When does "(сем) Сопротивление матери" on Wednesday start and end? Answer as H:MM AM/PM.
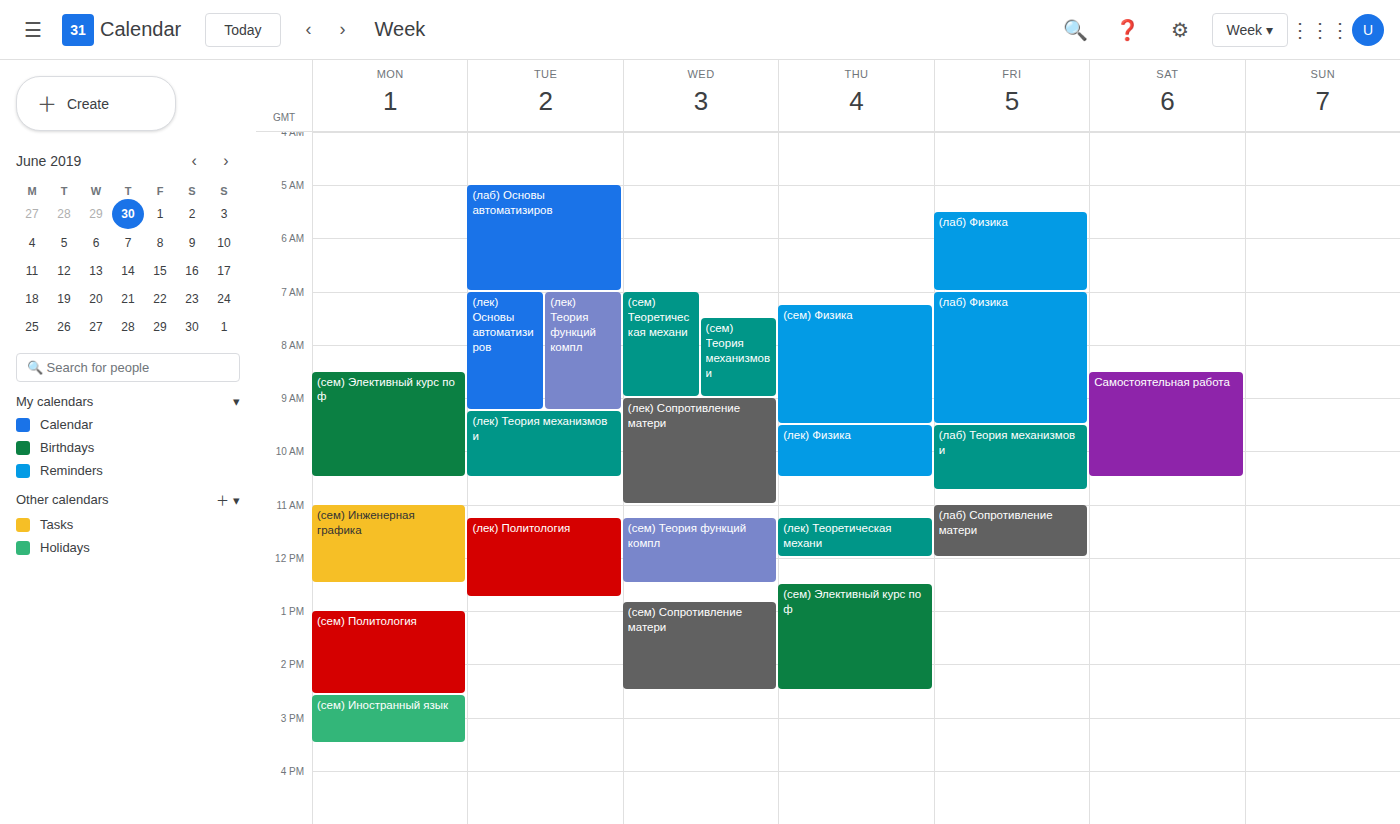
12:50 PM to 2:30 PM